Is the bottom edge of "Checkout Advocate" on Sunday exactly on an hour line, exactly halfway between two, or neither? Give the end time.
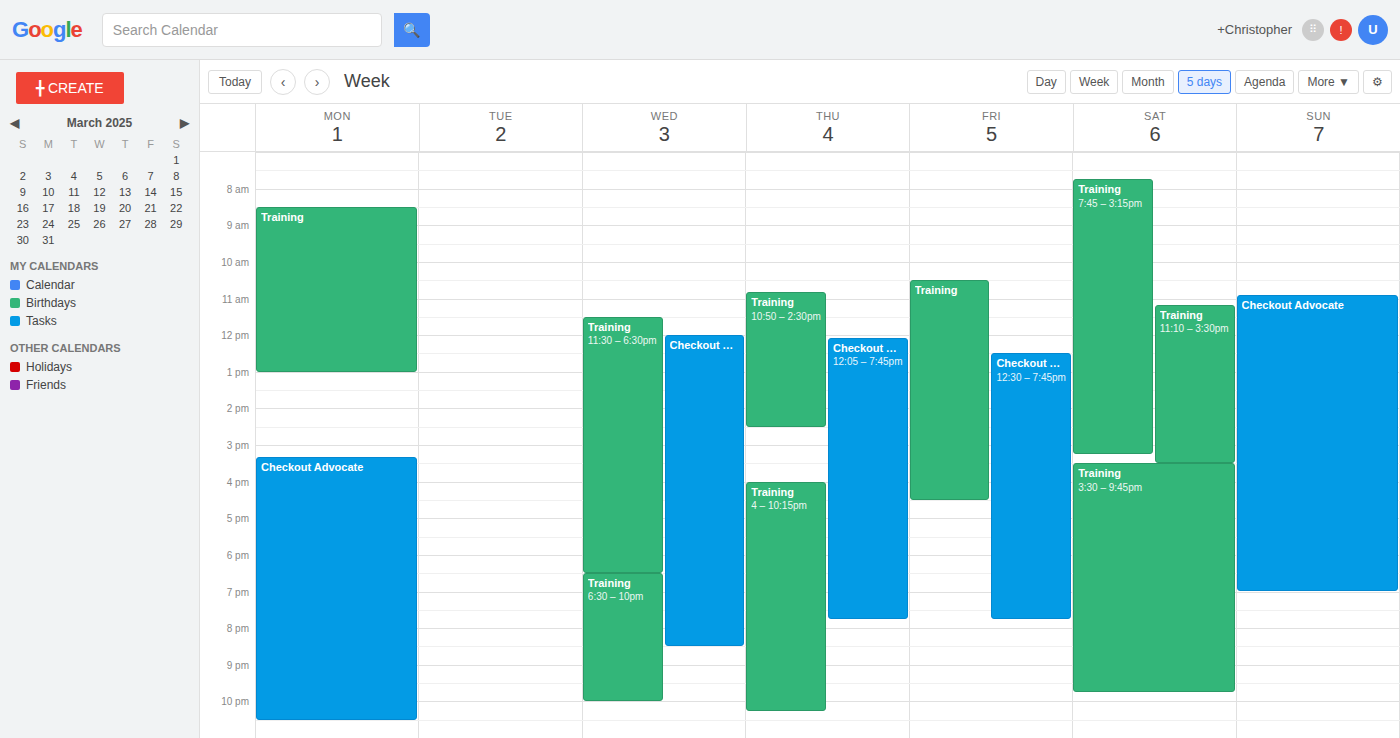
7:00 PM -- exactly on the 7 PM line.